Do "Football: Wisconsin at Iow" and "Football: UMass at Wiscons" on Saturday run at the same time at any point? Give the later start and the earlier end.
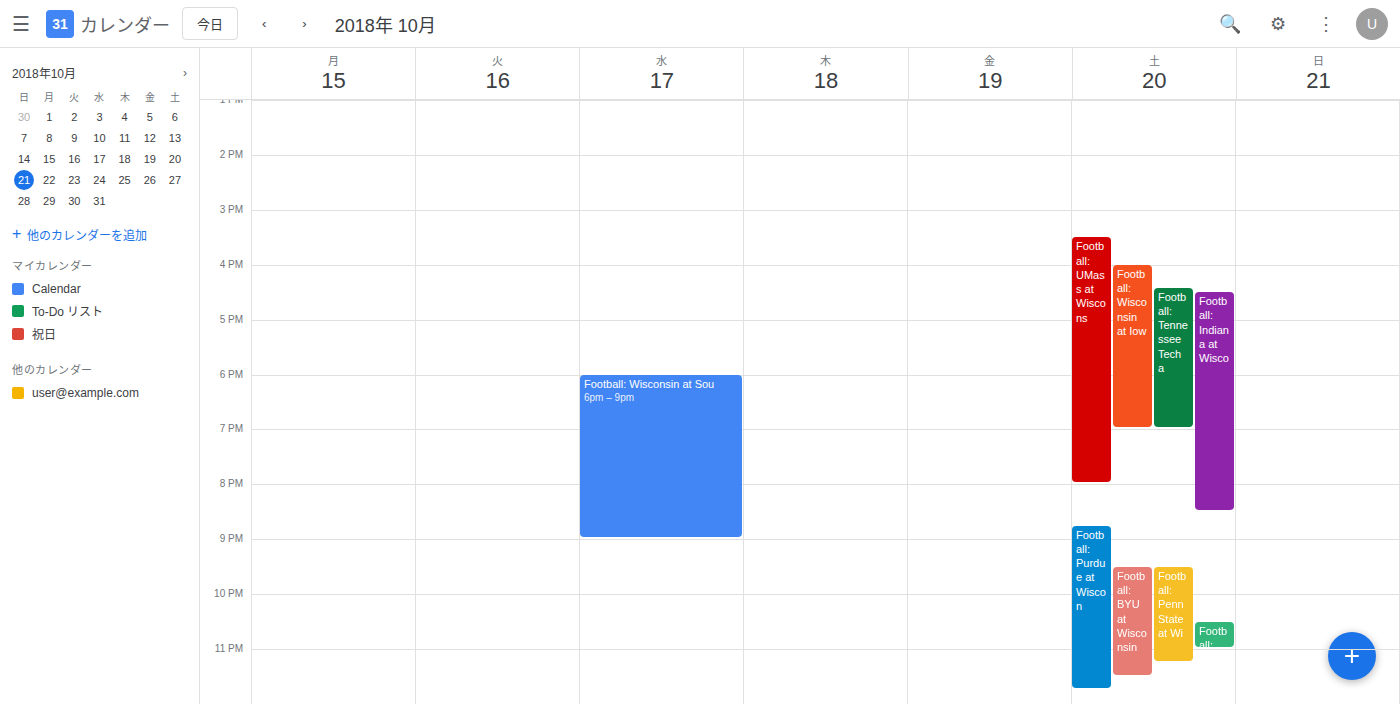
"Football: Wisconsin at Iow" runs 4:00 PM to 7:00 PM, inside "Football: UMass at Wiscons" -- they overlap.